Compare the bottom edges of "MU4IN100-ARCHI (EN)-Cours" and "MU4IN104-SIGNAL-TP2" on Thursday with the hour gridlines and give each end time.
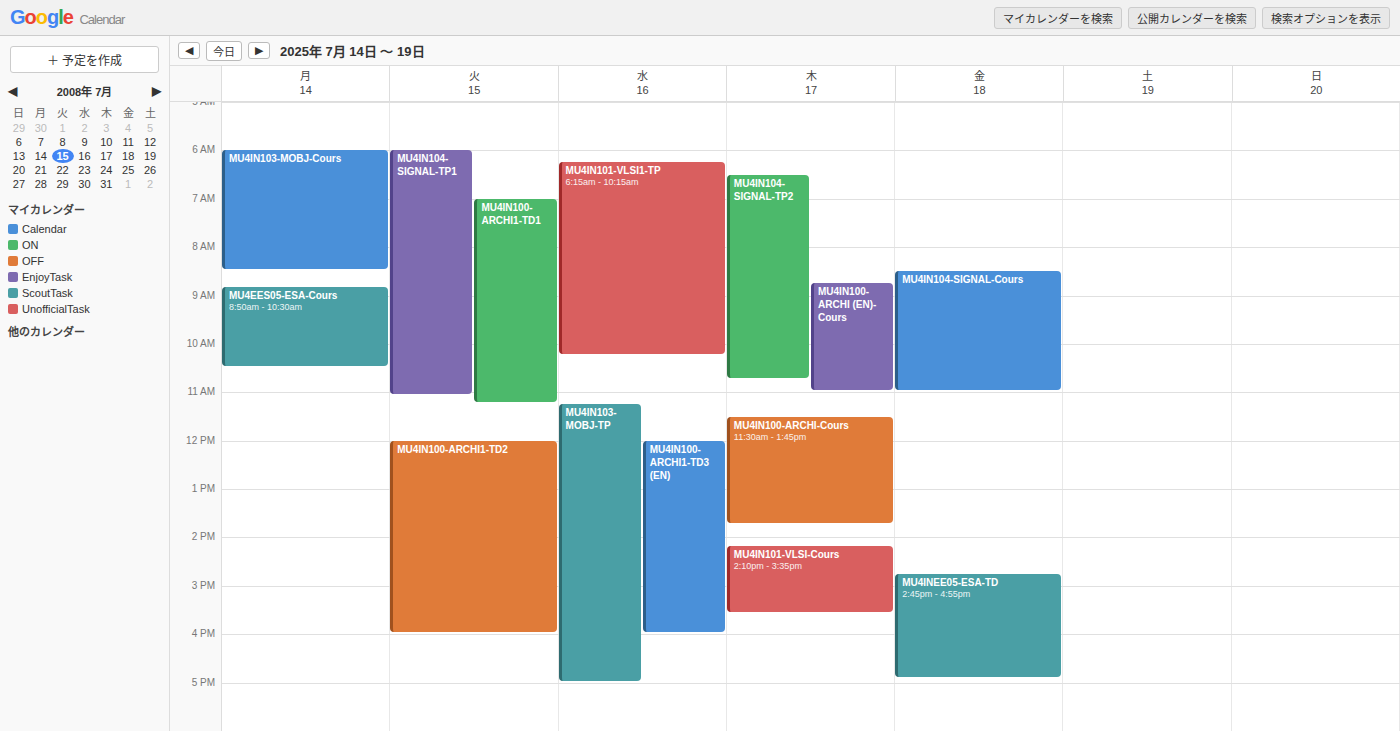
"MU4IN100-ARCHI (EN)-Cours": 11:00, exactly on the 11:00 line. "MU4IN104-SIGNAL-TP2": 10:45, neither: three quarters of the way from the 10:00 line to the 11:00 line.